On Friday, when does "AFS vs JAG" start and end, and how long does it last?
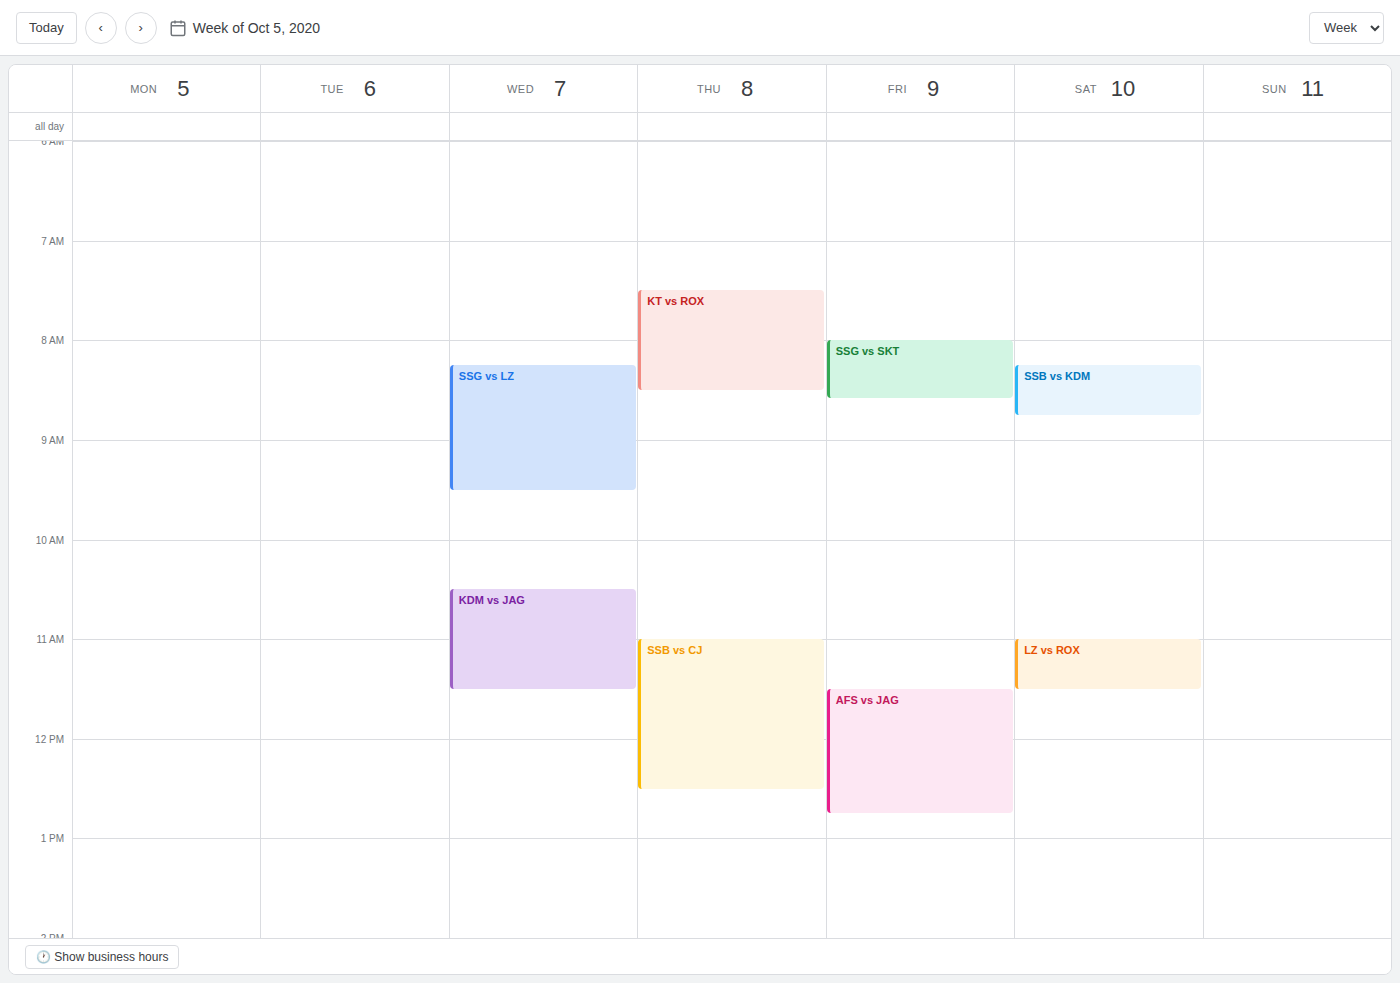
11:30 AM to 12:45 PM, 1 hour 15 minutes